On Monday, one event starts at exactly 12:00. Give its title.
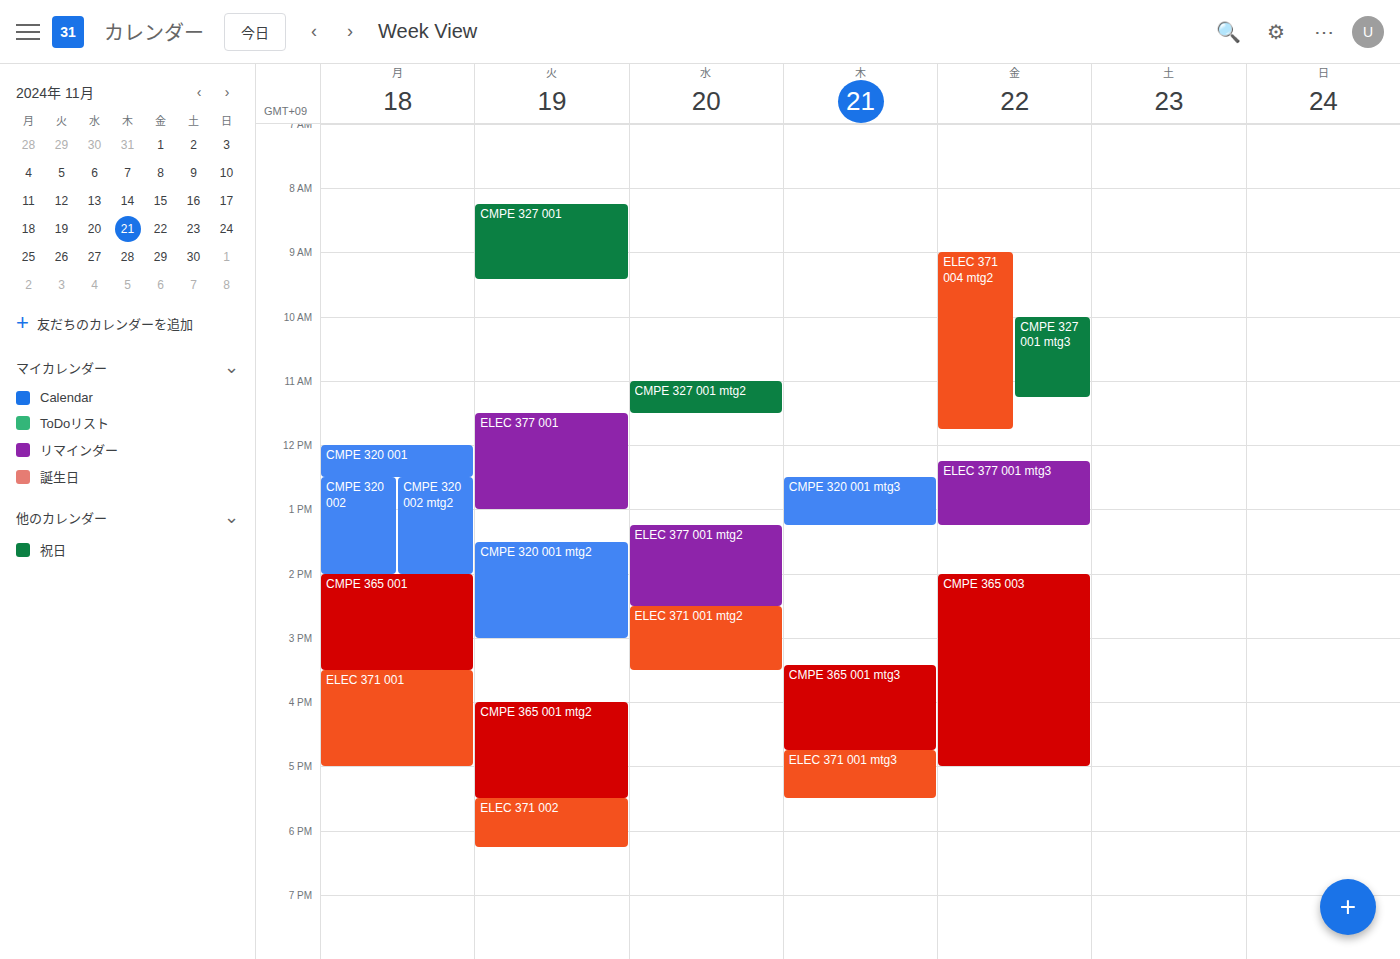
"CMPE 320 001"